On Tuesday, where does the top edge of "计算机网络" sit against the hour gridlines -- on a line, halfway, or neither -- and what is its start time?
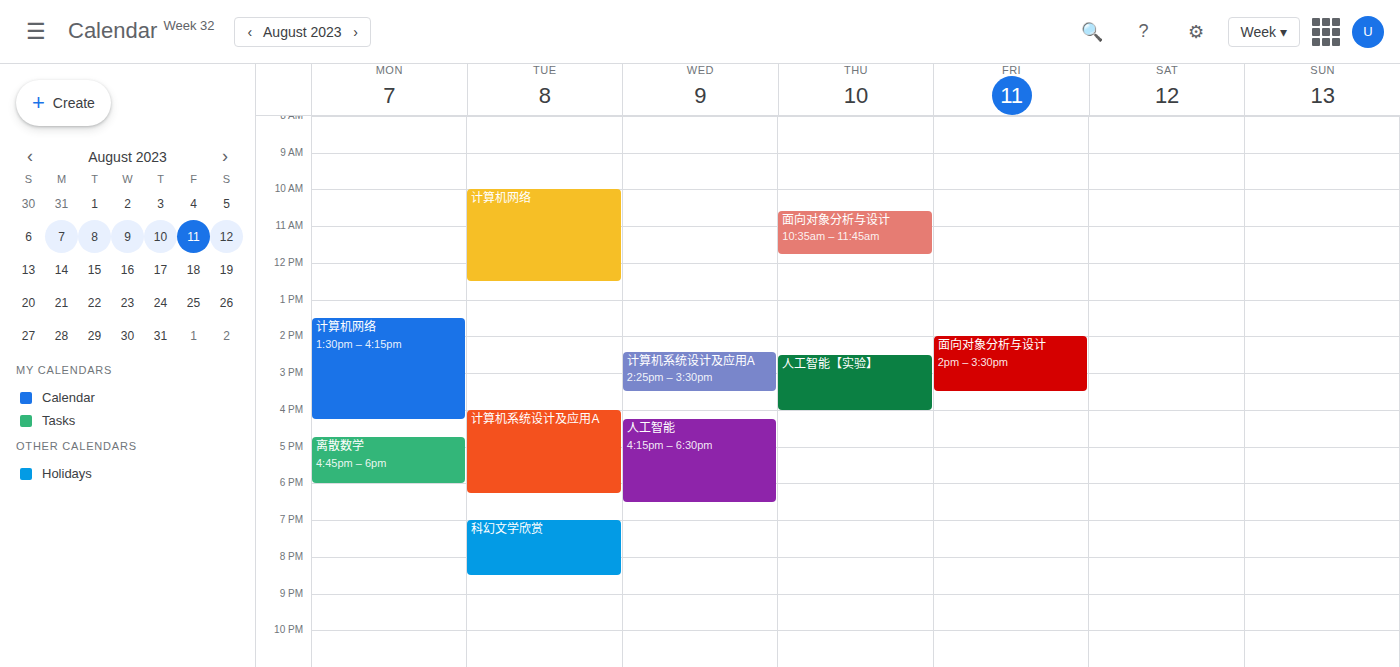
10:00 AM -- exactly on the 10 AM line.